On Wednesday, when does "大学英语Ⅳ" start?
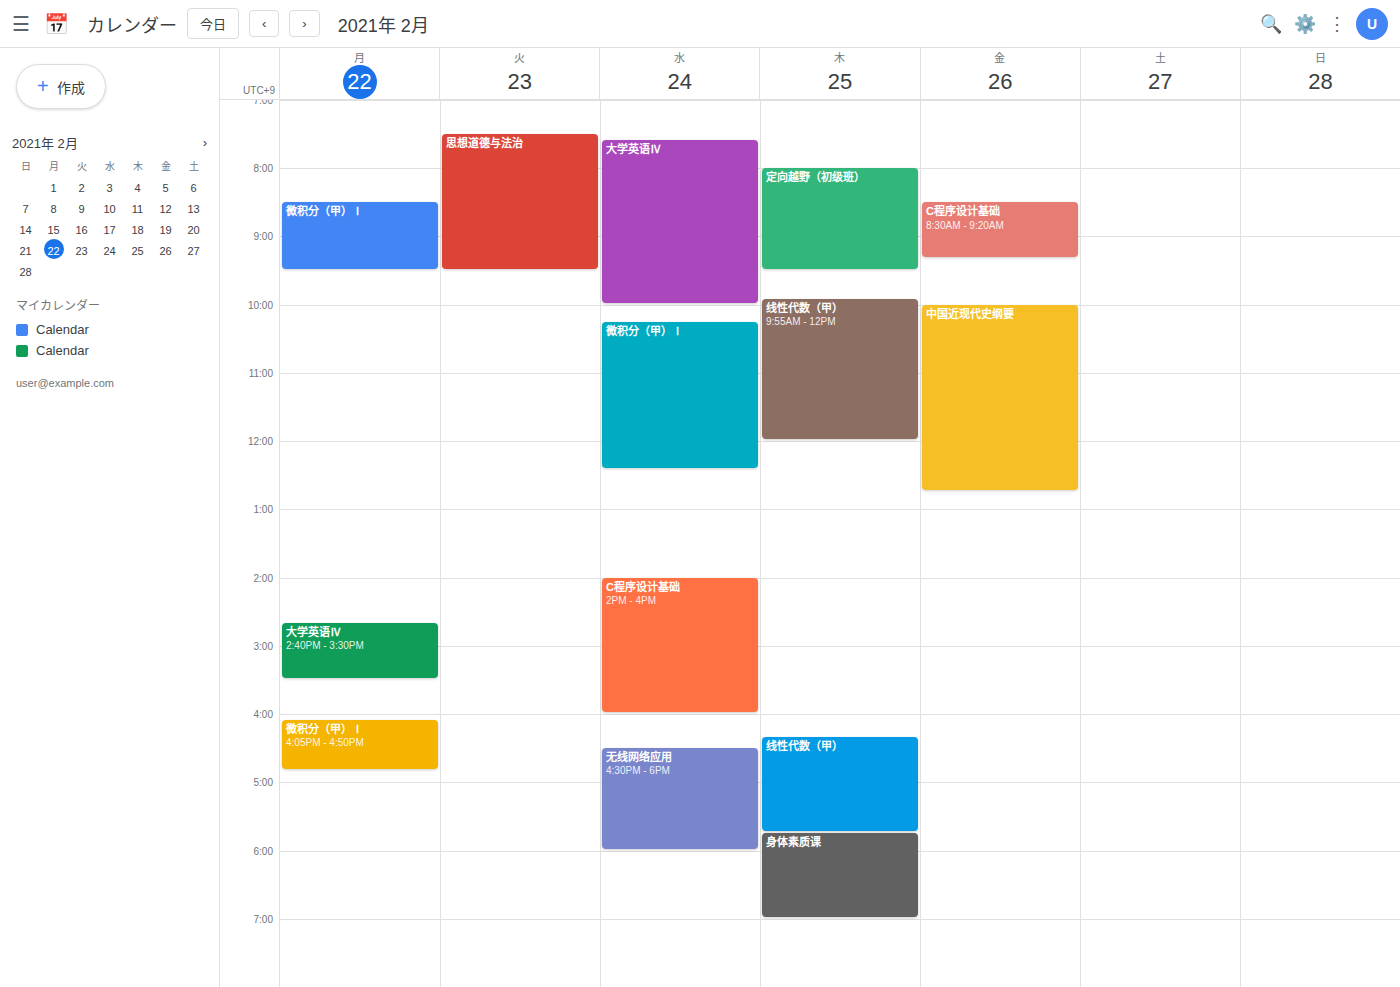
7:35 AM